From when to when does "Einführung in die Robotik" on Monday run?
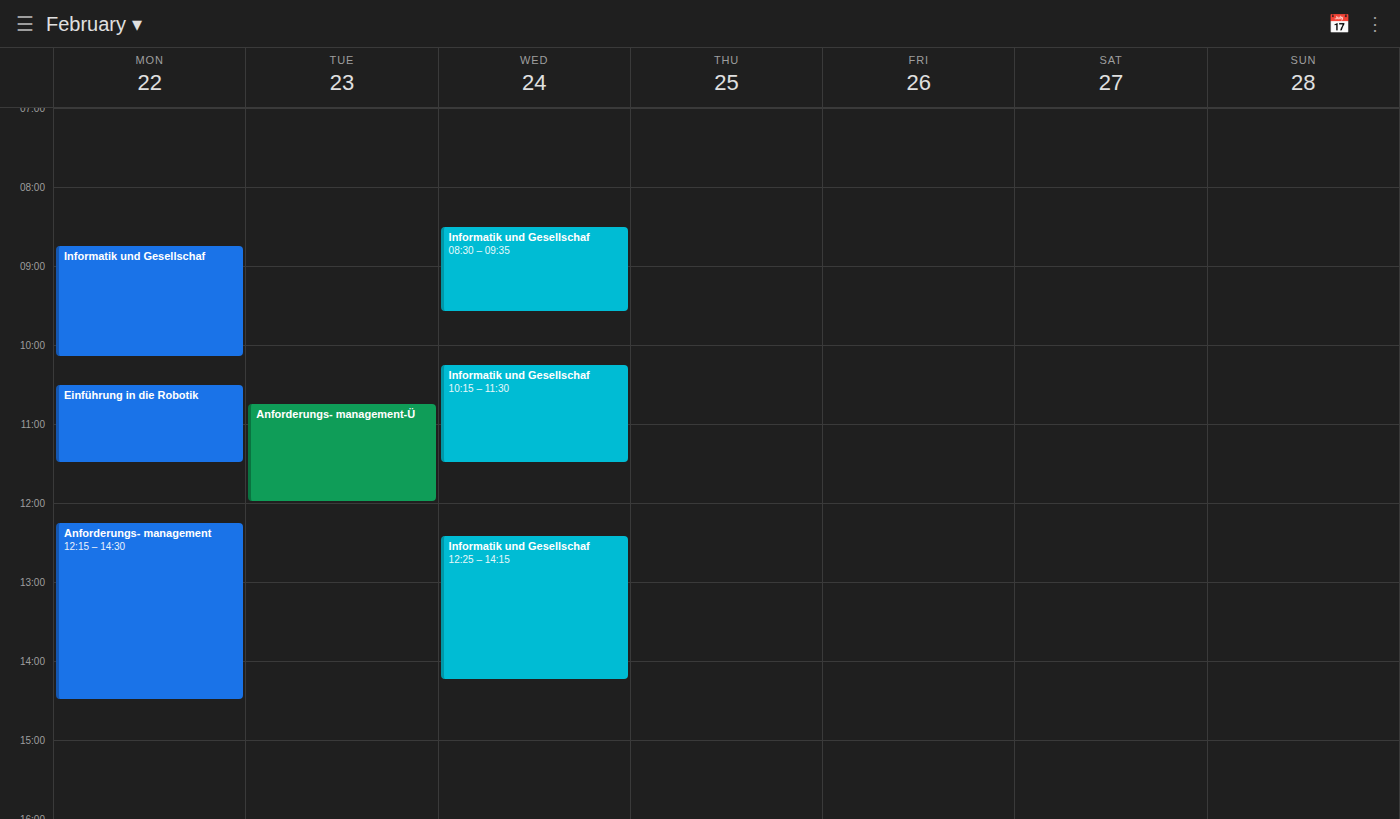
10:30 AM to 11:30 AM